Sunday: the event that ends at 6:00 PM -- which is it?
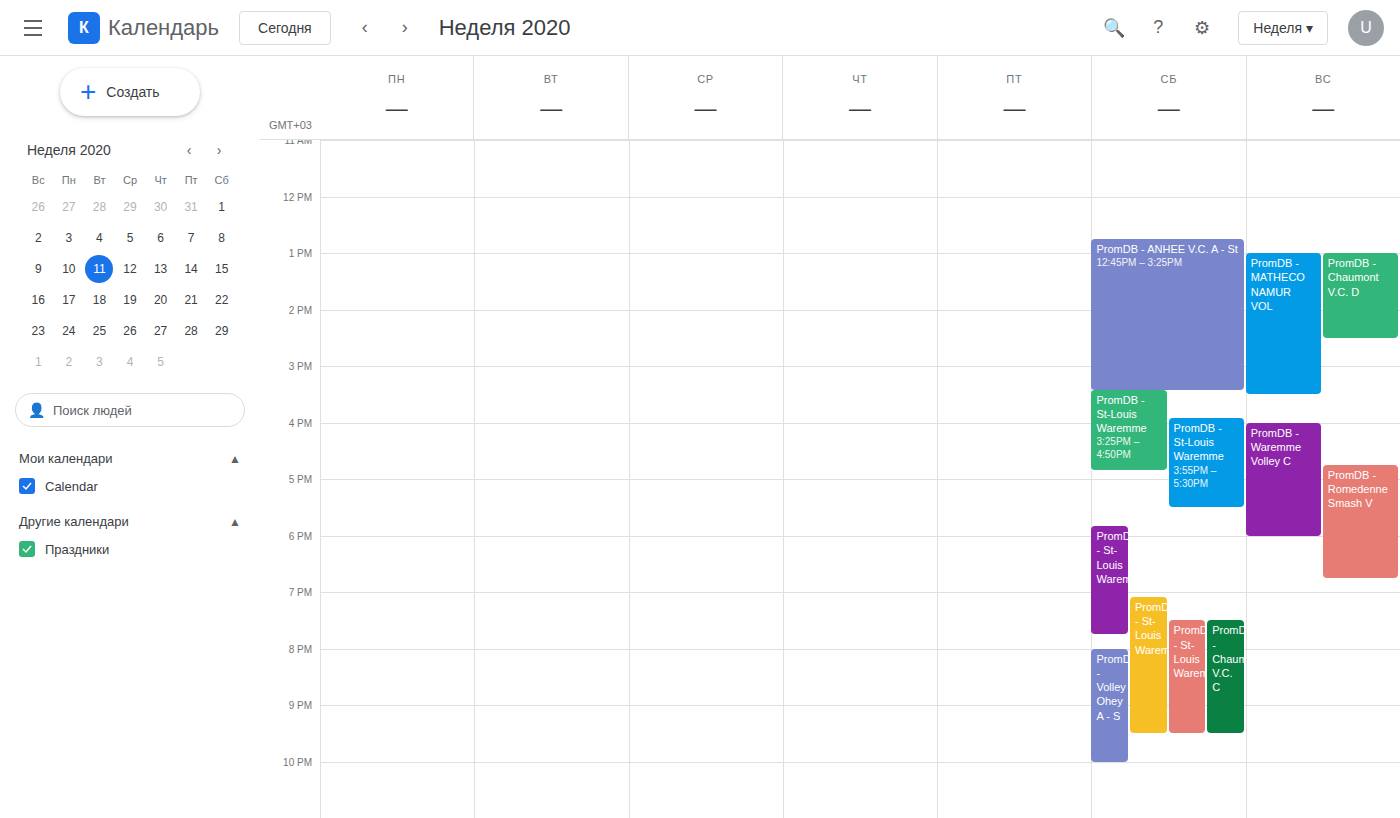
"PromDB - Waremme Volley C"